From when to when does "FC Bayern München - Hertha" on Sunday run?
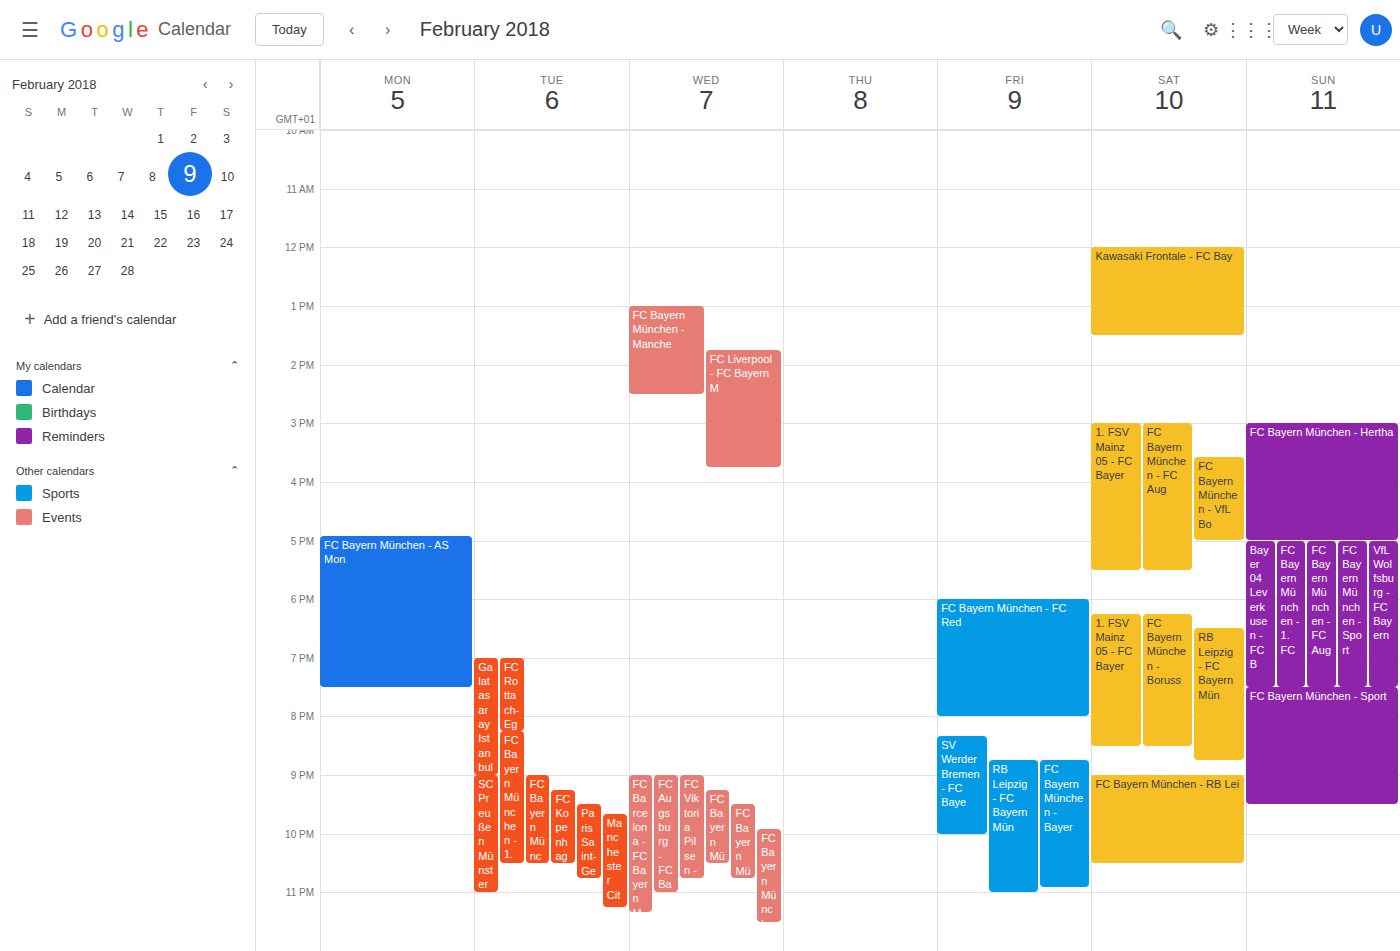
3:00 PM to 5:00 PM